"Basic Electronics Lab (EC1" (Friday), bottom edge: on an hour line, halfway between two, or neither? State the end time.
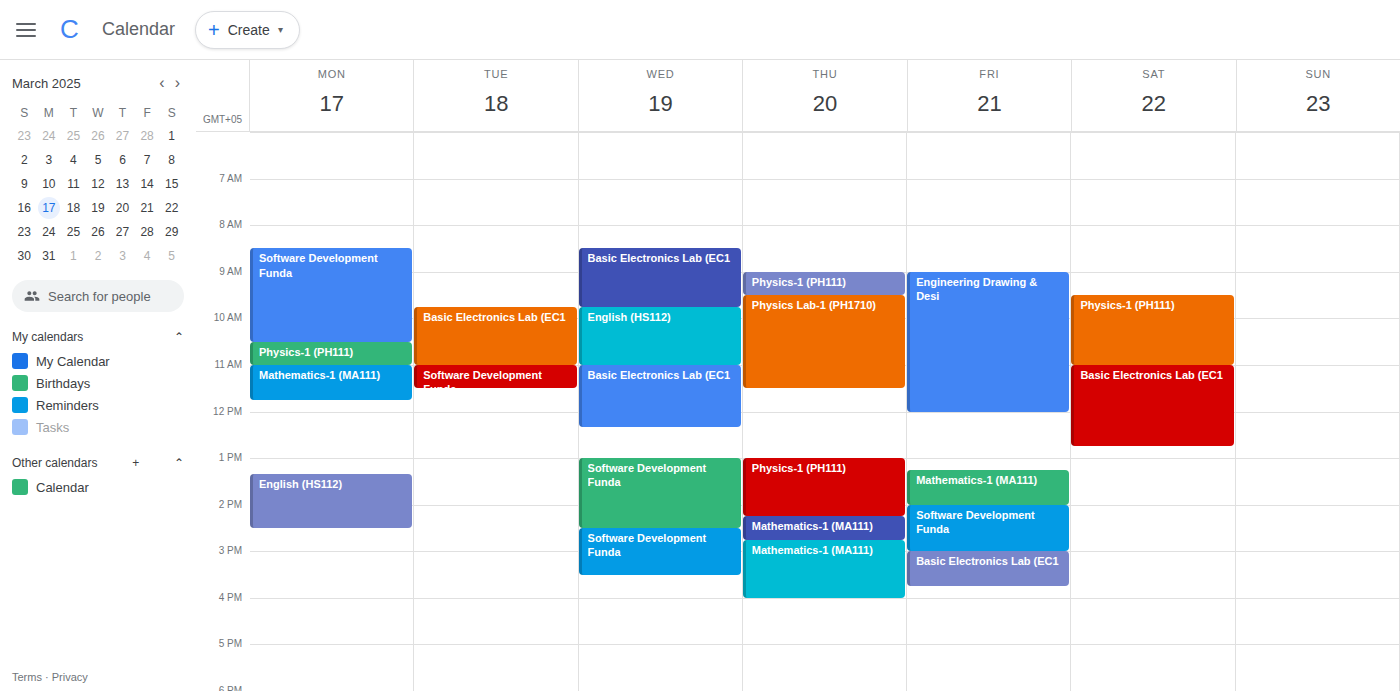
3:45 PM -- neither: three quarters of the way from the 3 PM line to the 4 PM line.